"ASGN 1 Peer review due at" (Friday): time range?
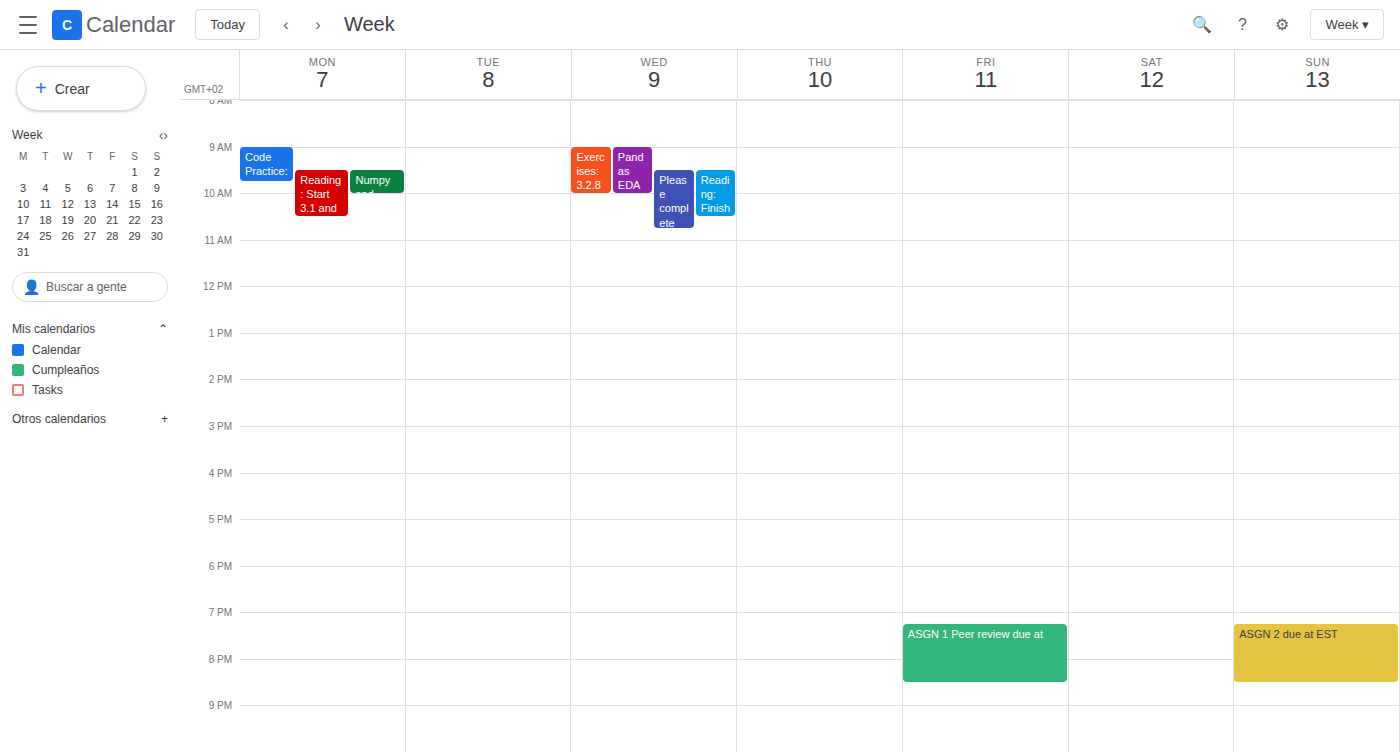
7:15 PM to 8:30 PM